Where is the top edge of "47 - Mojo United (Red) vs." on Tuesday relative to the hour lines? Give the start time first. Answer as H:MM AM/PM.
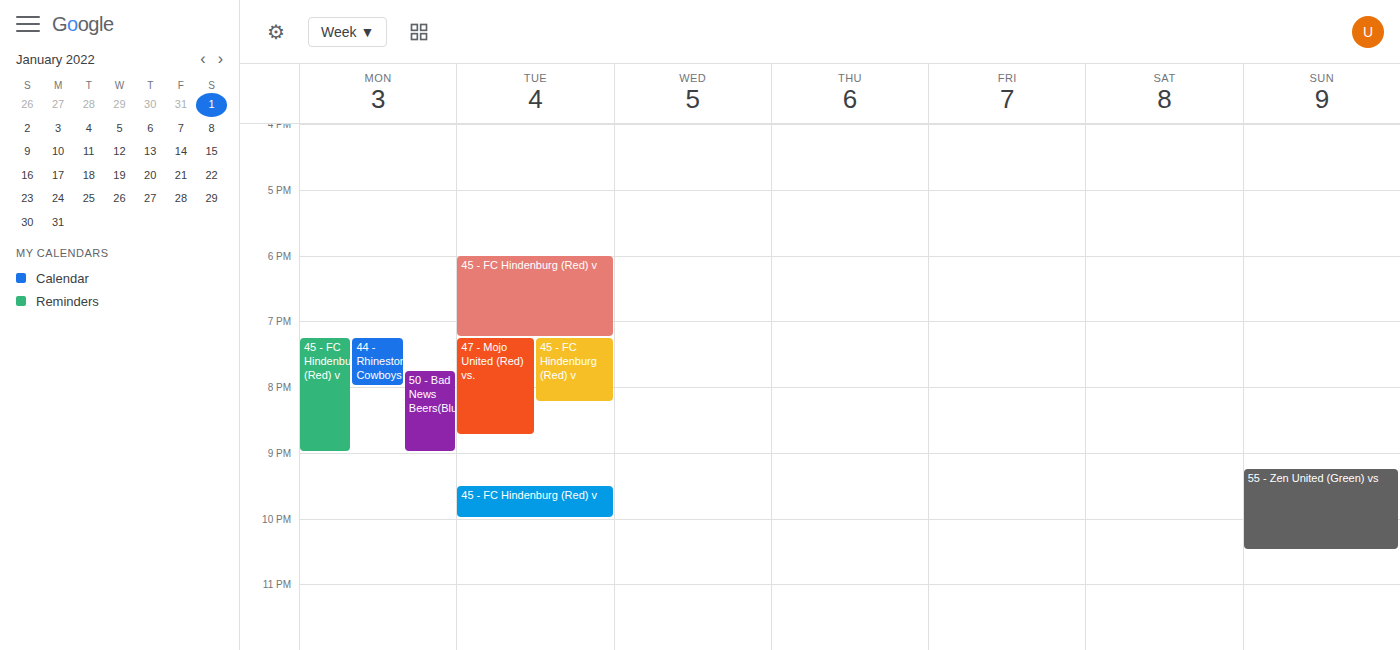
7:15 PM -- neither: a quarter of the way from the 7 PM line to the 8 PM line.